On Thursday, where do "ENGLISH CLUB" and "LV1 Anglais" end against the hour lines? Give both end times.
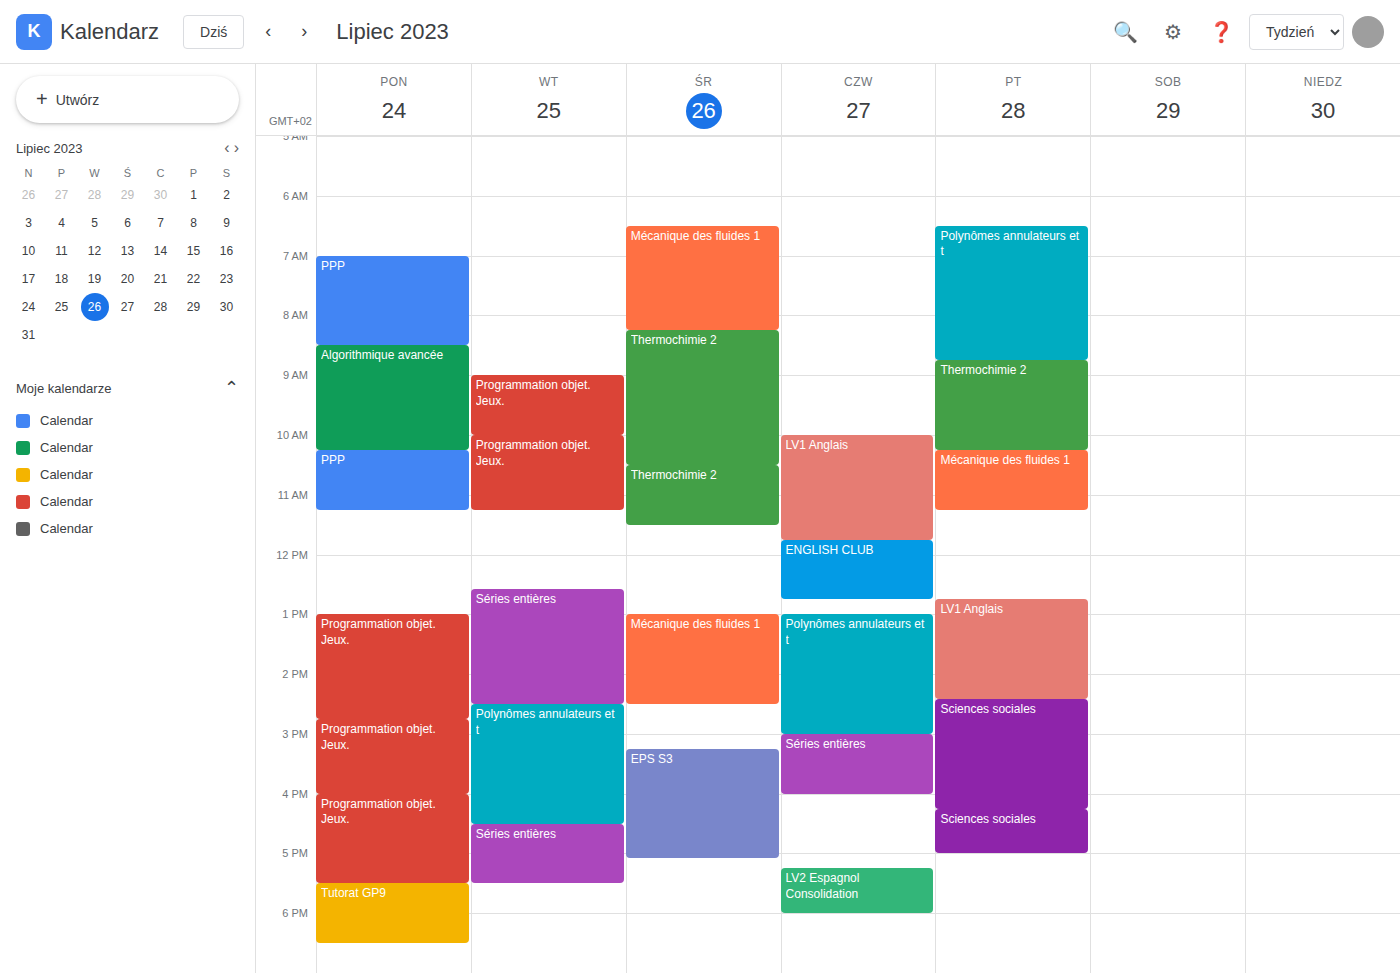
"ENGLISH CLUB": 12:45 PM, neither: three quarters of the way from the 12 PM line to the 1 PM line. "LV1 Anglais": 11:45 AM, neither: three quarters of the way from the 11 AM line to the 12 PM line.